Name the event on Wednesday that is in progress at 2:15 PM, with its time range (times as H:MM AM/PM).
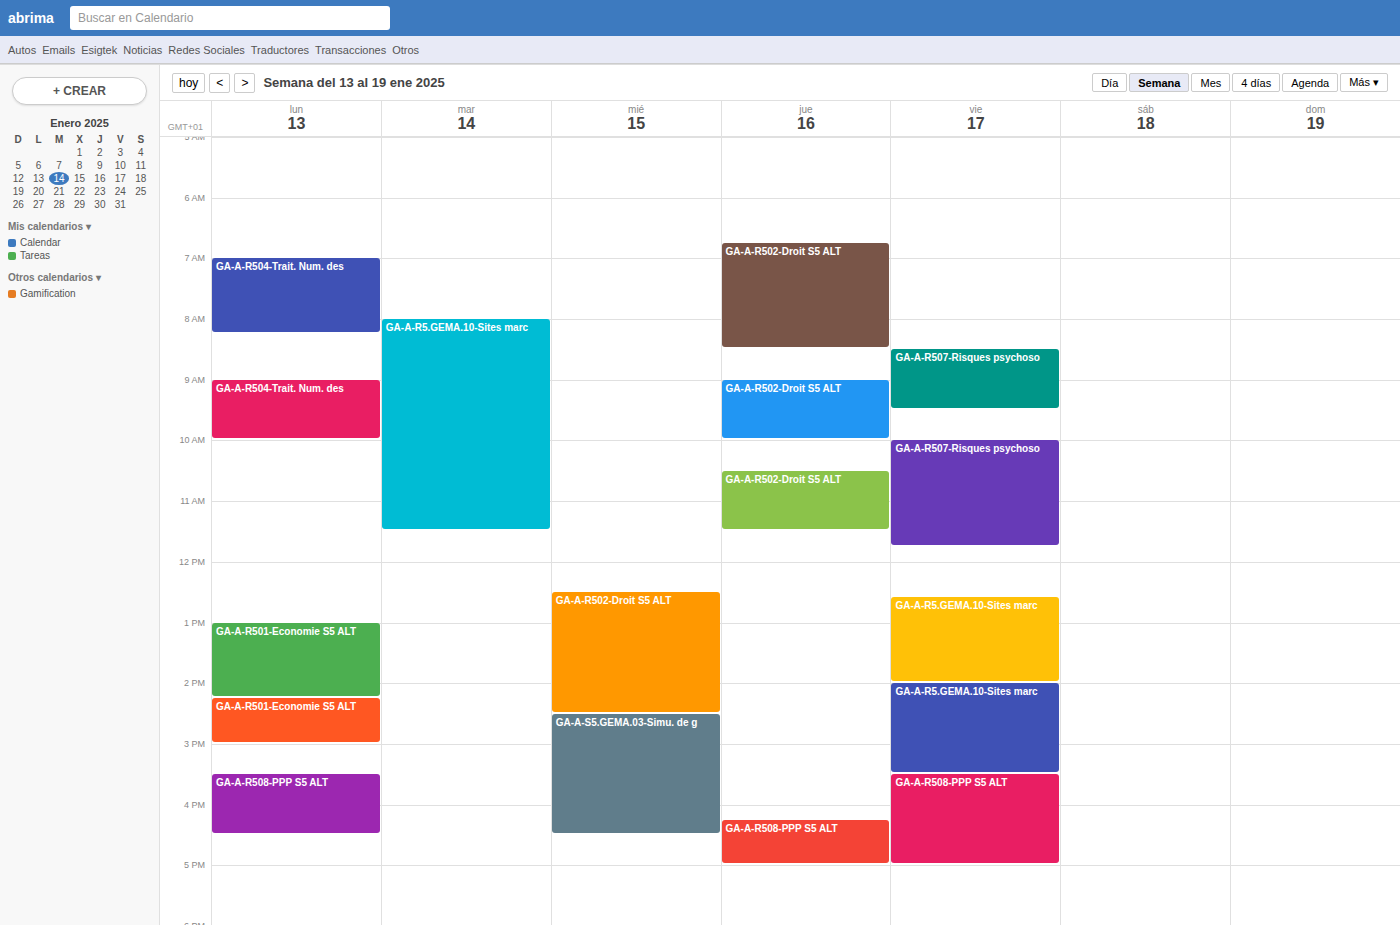
"GA-A-R502-Droit S5 ALT", 12:30 PM to 2:30 PM